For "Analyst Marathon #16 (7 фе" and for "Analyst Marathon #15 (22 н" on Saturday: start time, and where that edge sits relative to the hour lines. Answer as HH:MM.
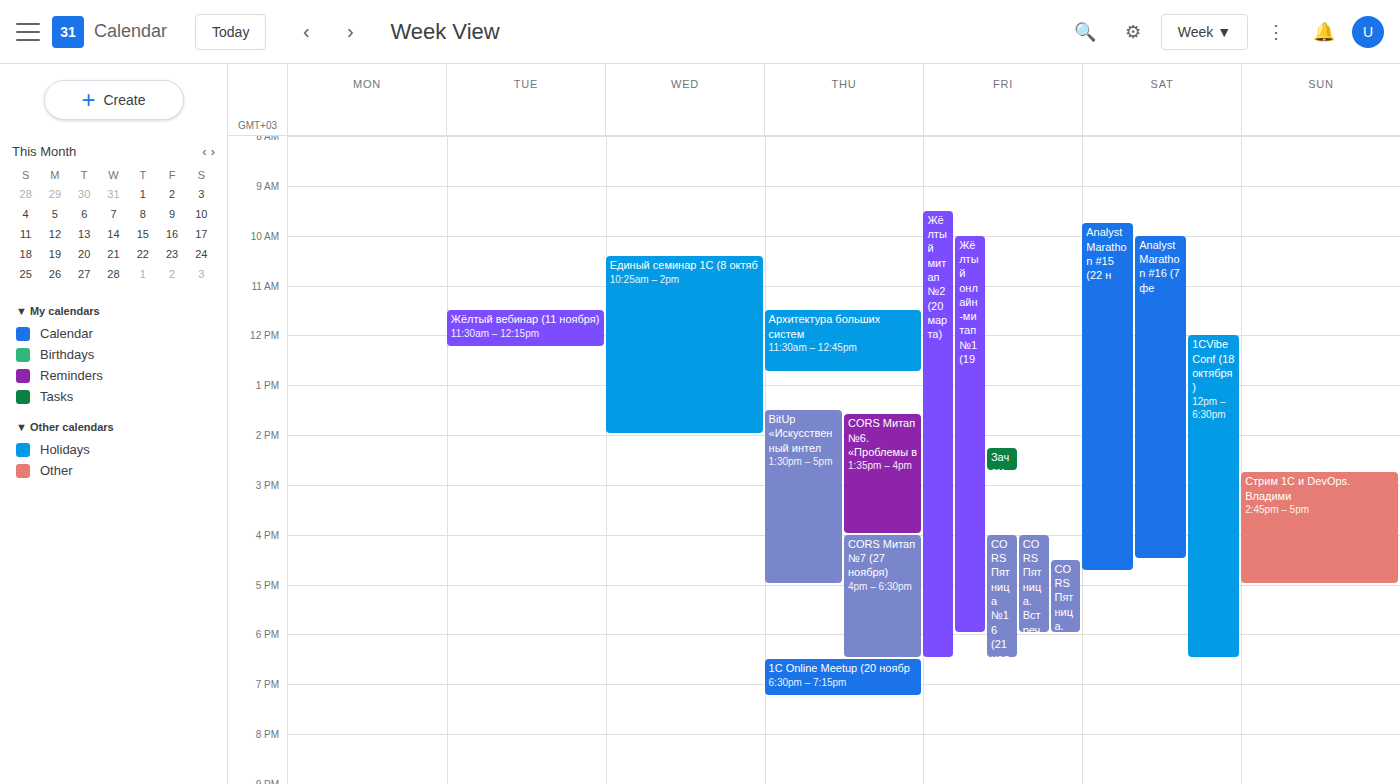
"Analyst Marathon #16 (7 фе": 10:00, exactly on the 10:00 line. "Analyst Marathon #15 (22 н": 09:45, neither: three quarters of the way from the 09:00 line to the 10:00 line.